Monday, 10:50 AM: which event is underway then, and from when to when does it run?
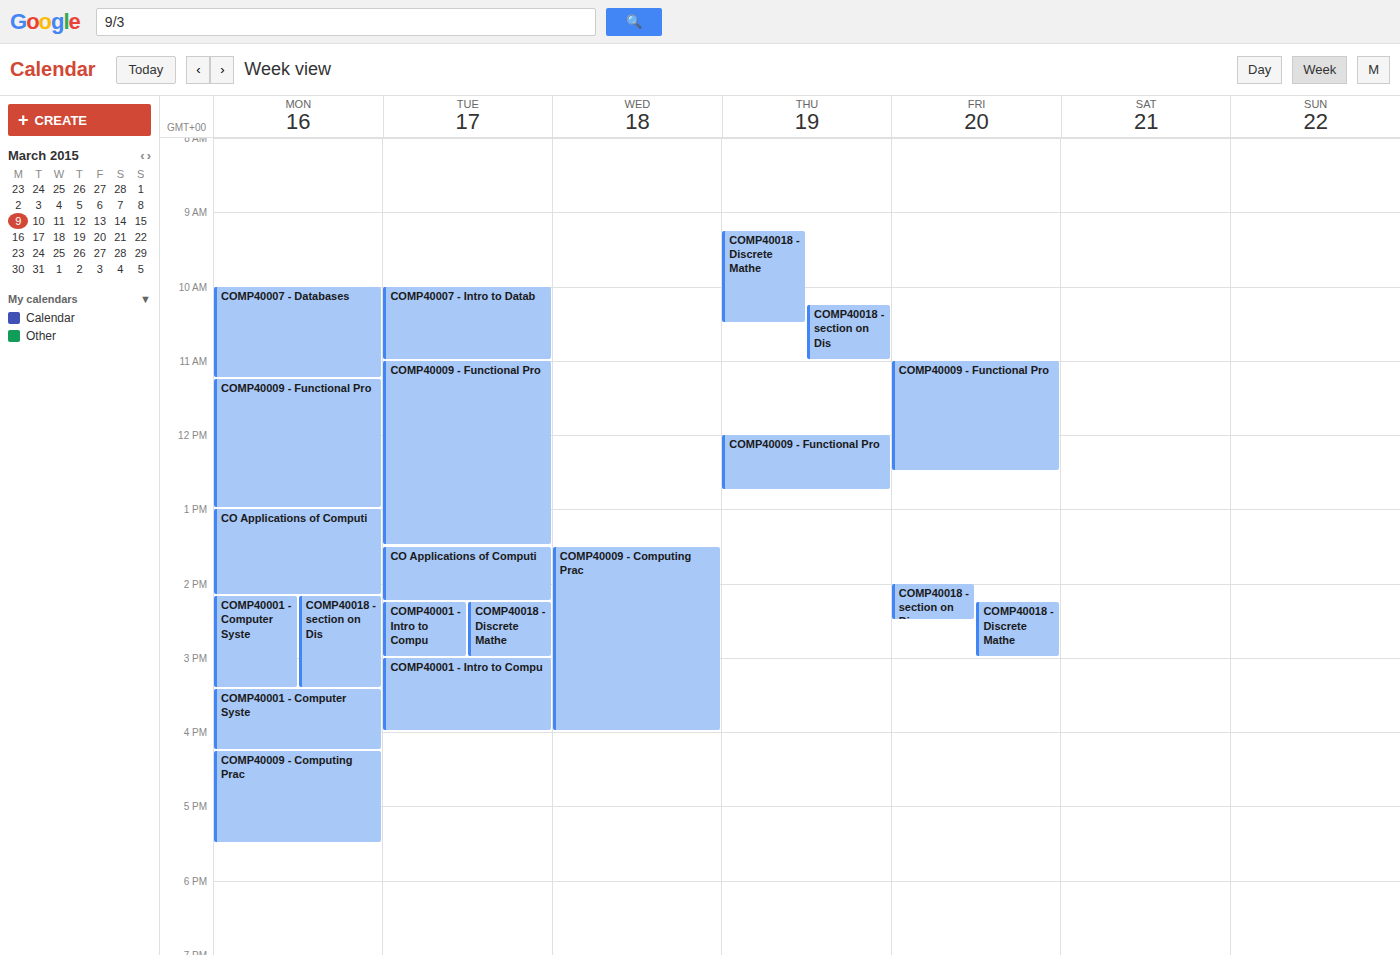
"COMP40007 - Databases", 10:00 AM to 11:15 AM